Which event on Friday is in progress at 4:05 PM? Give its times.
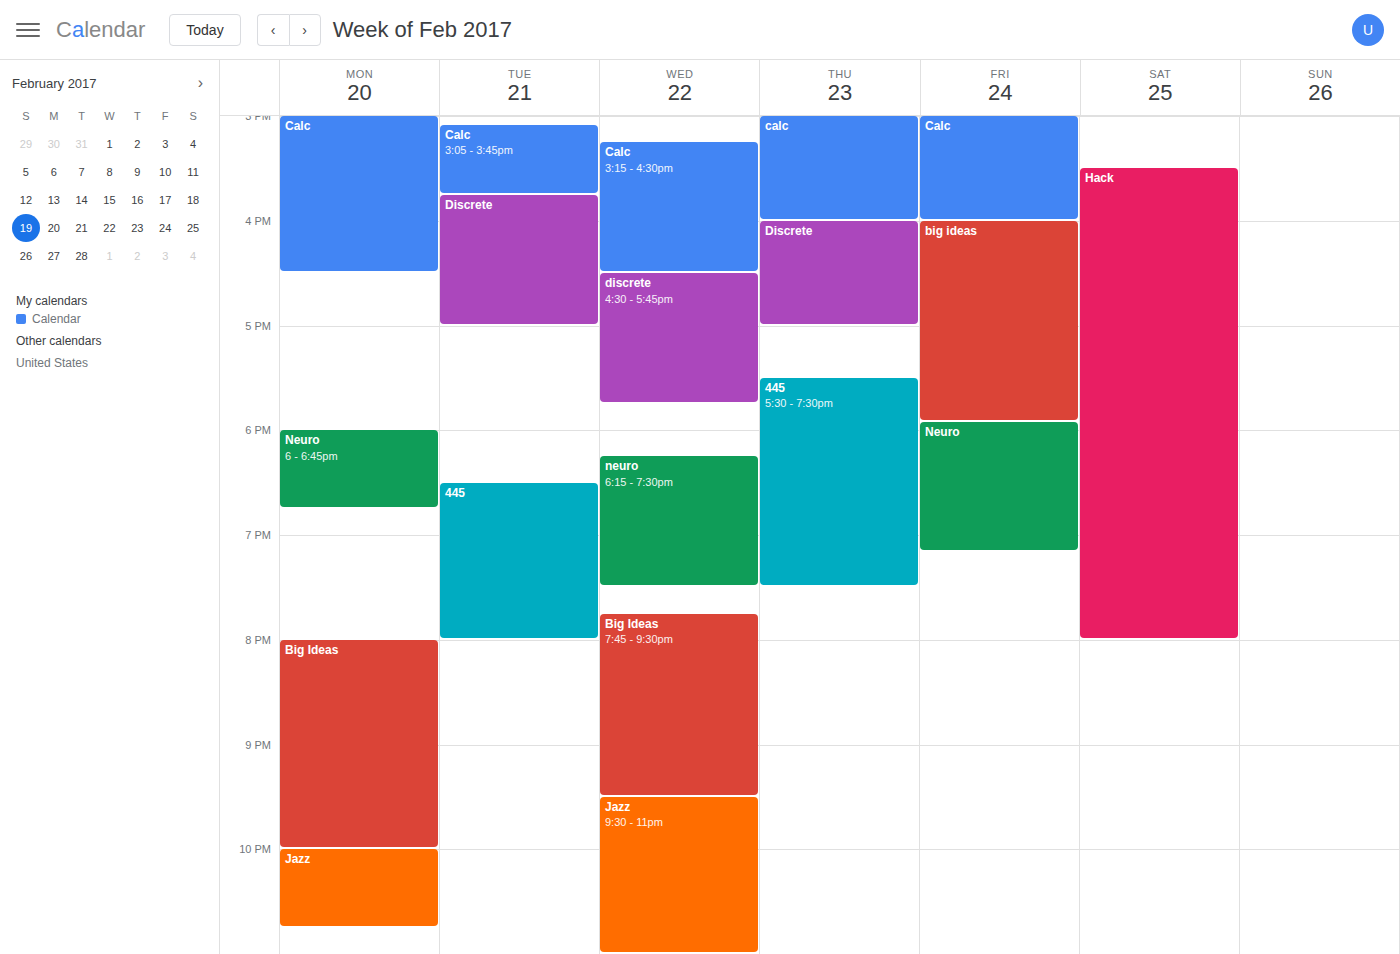
"big ideas", 4:00 PM to 5:55 PM